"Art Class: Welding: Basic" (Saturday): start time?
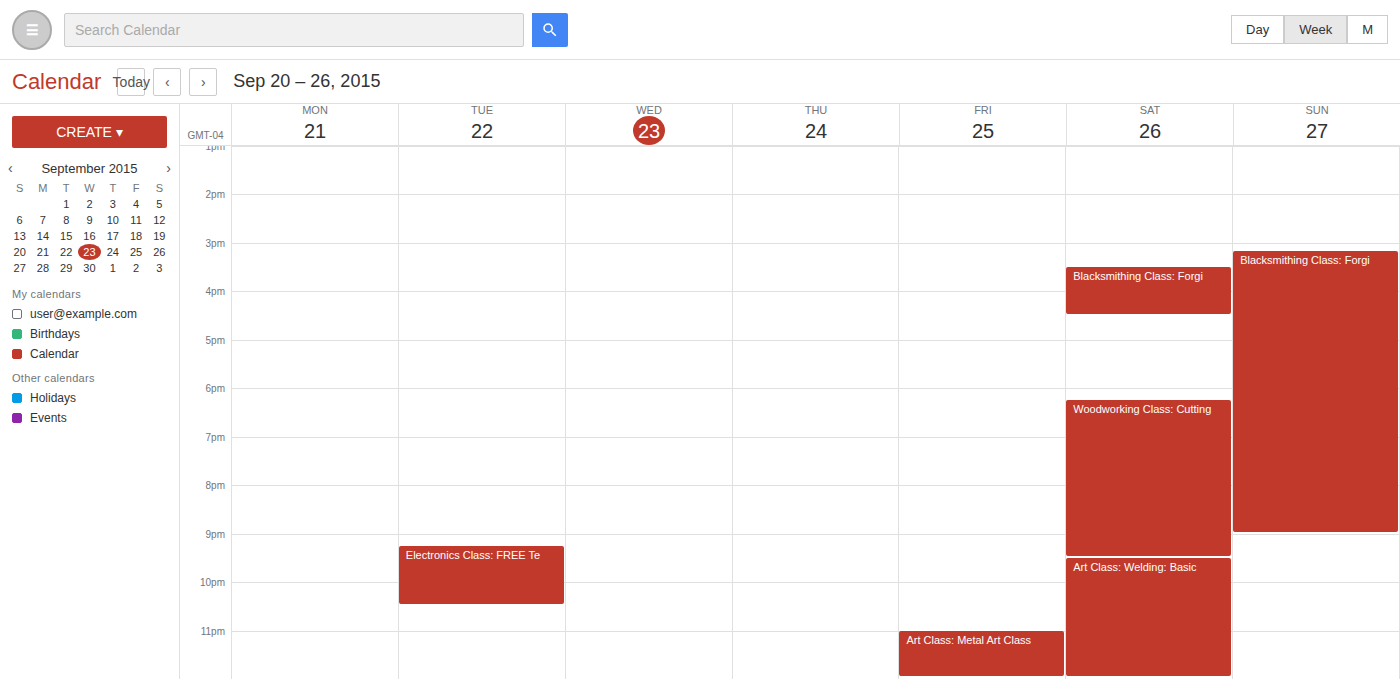
9:30 PM